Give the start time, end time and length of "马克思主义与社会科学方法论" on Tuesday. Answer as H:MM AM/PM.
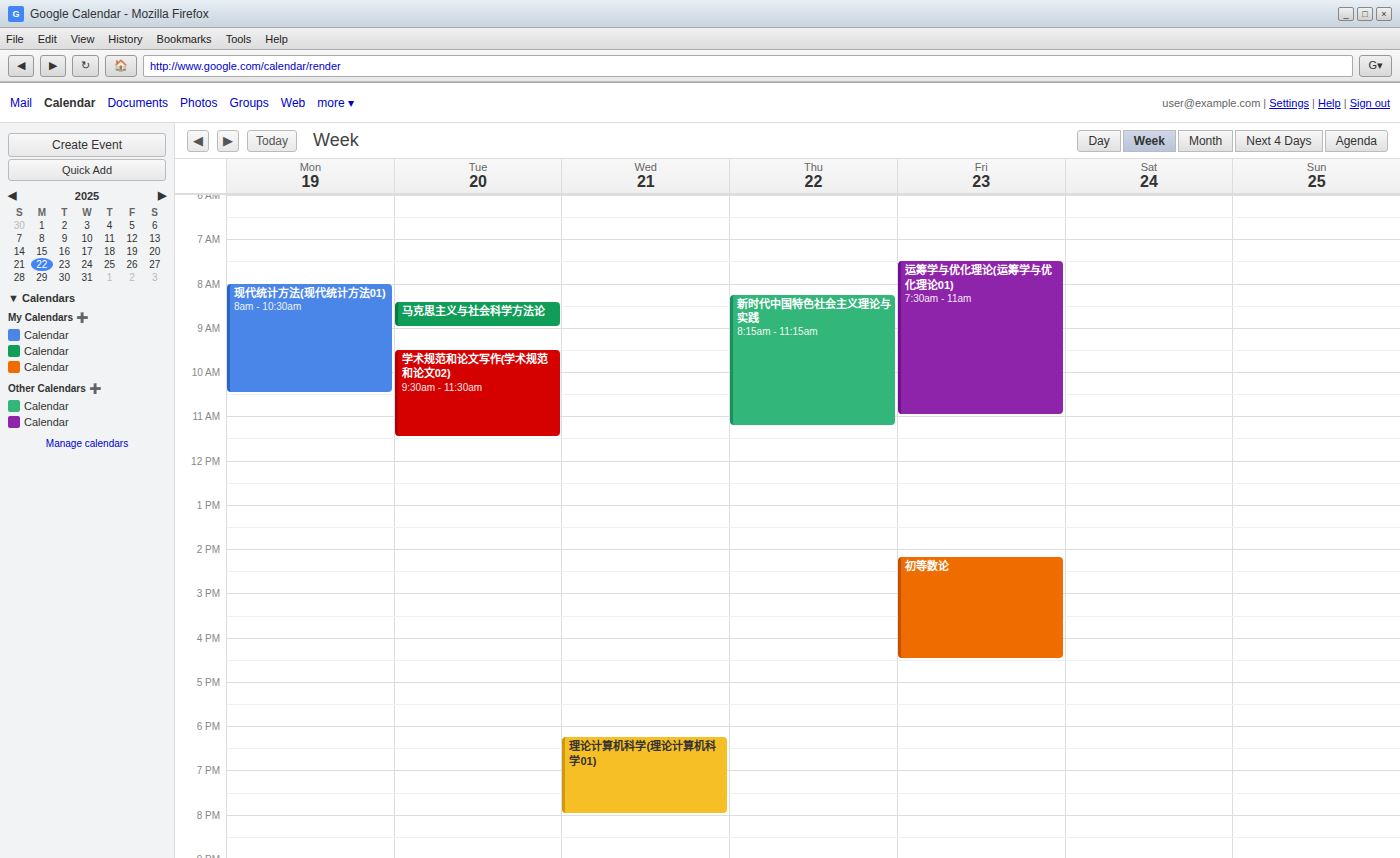
8:25 AM to 9:00 AM, 35 minutes